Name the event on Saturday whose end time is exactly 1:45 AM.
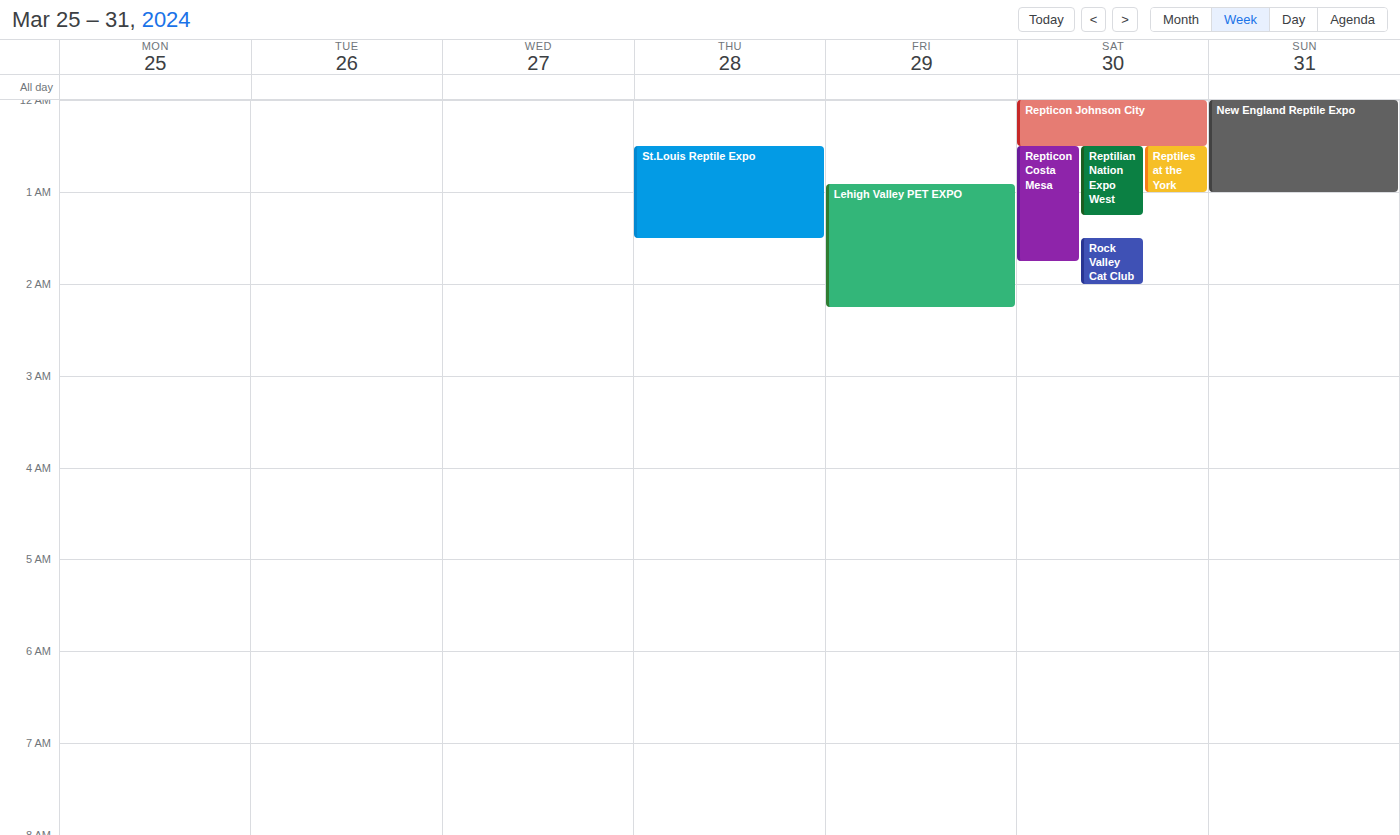
"Repticon Costa Mesa"